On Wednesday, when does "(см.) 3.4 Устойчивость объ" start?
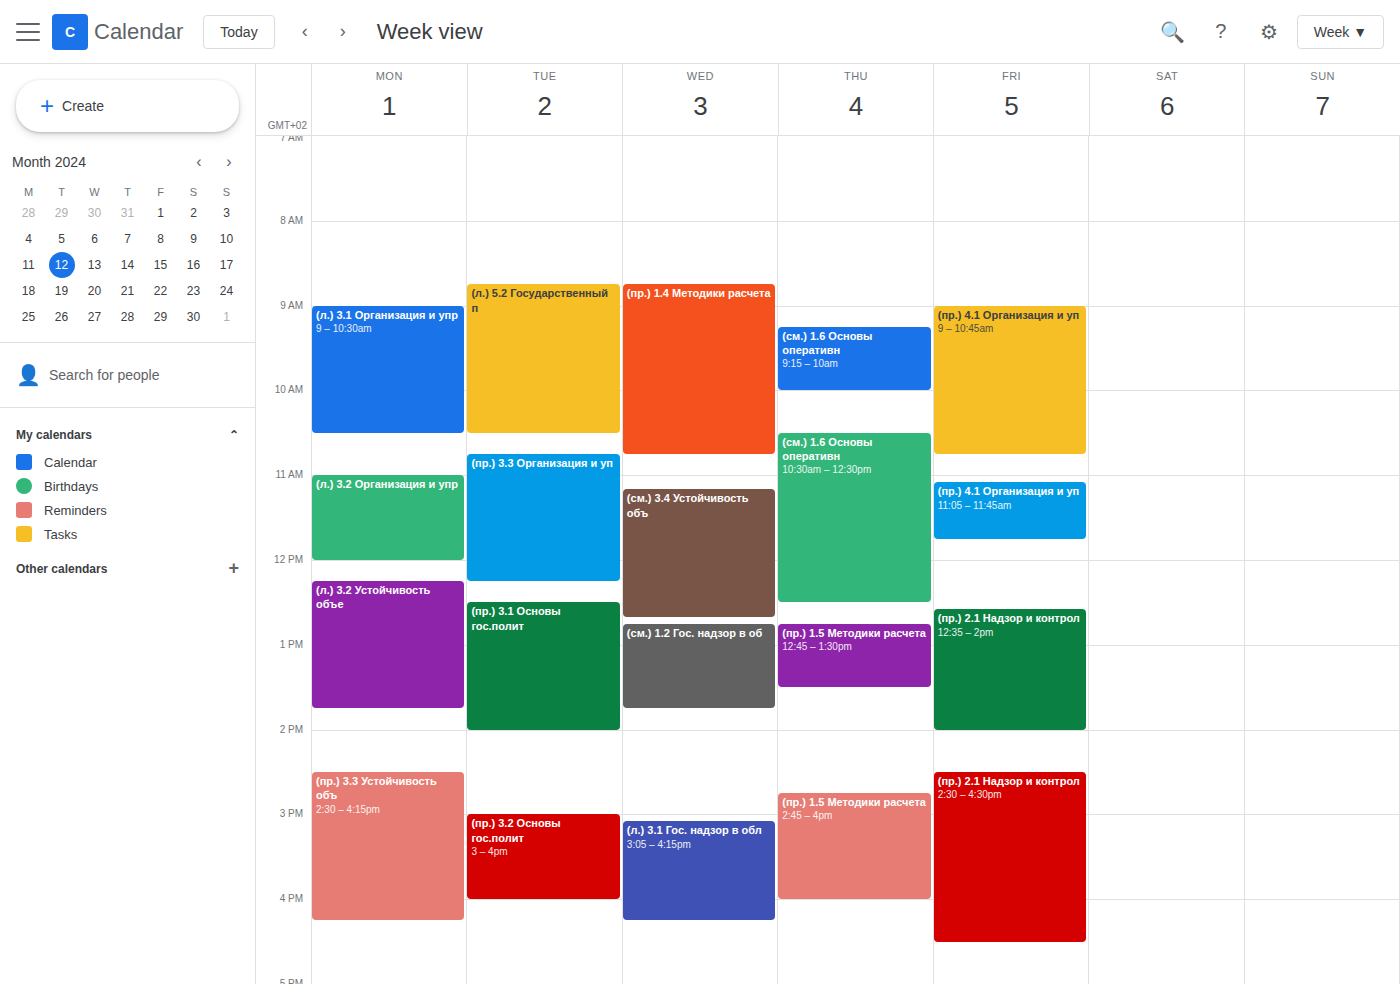
11:10 AM